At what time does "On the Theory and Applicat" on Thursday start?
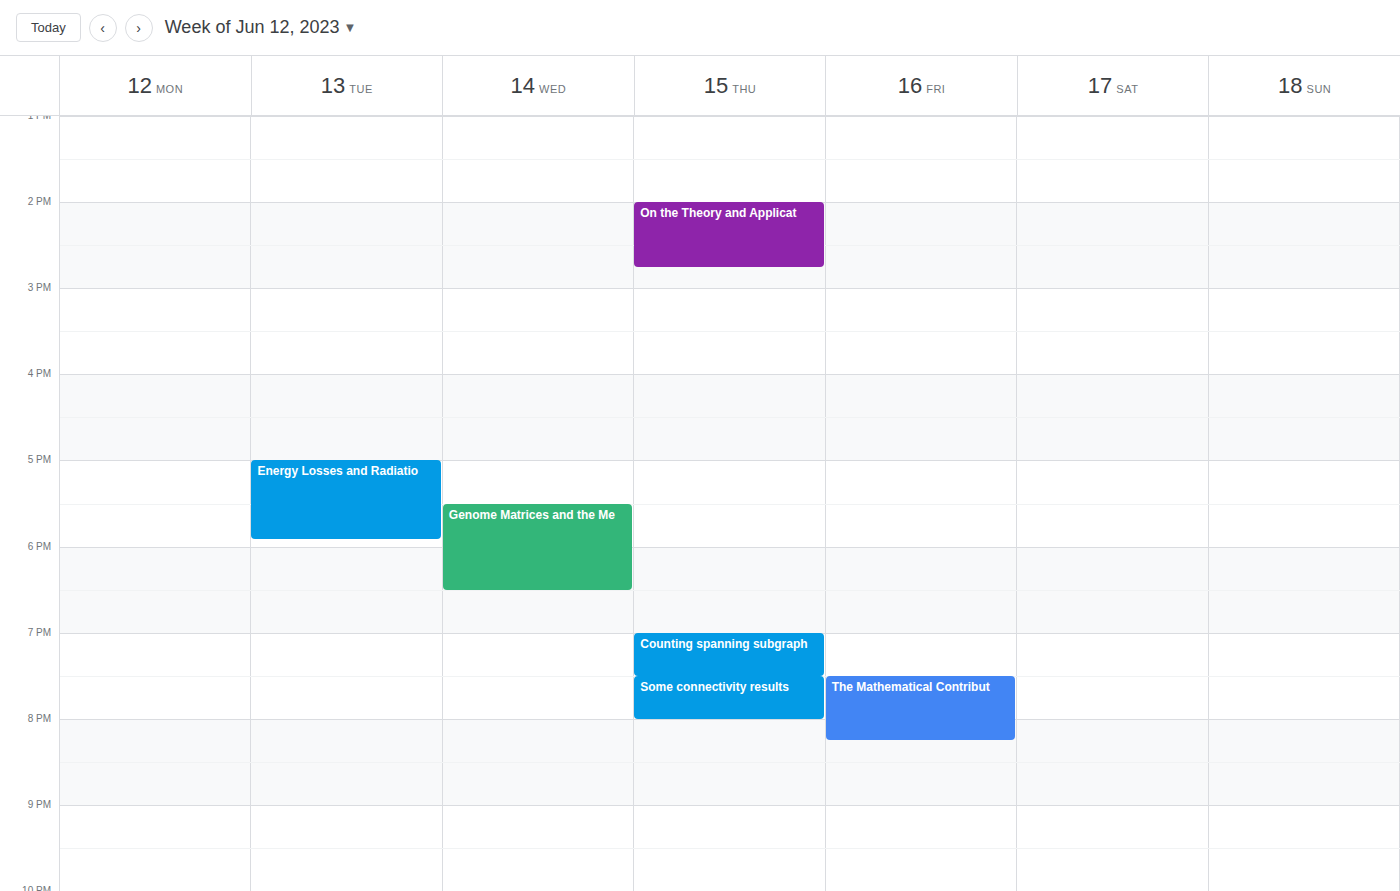
2:00 PM